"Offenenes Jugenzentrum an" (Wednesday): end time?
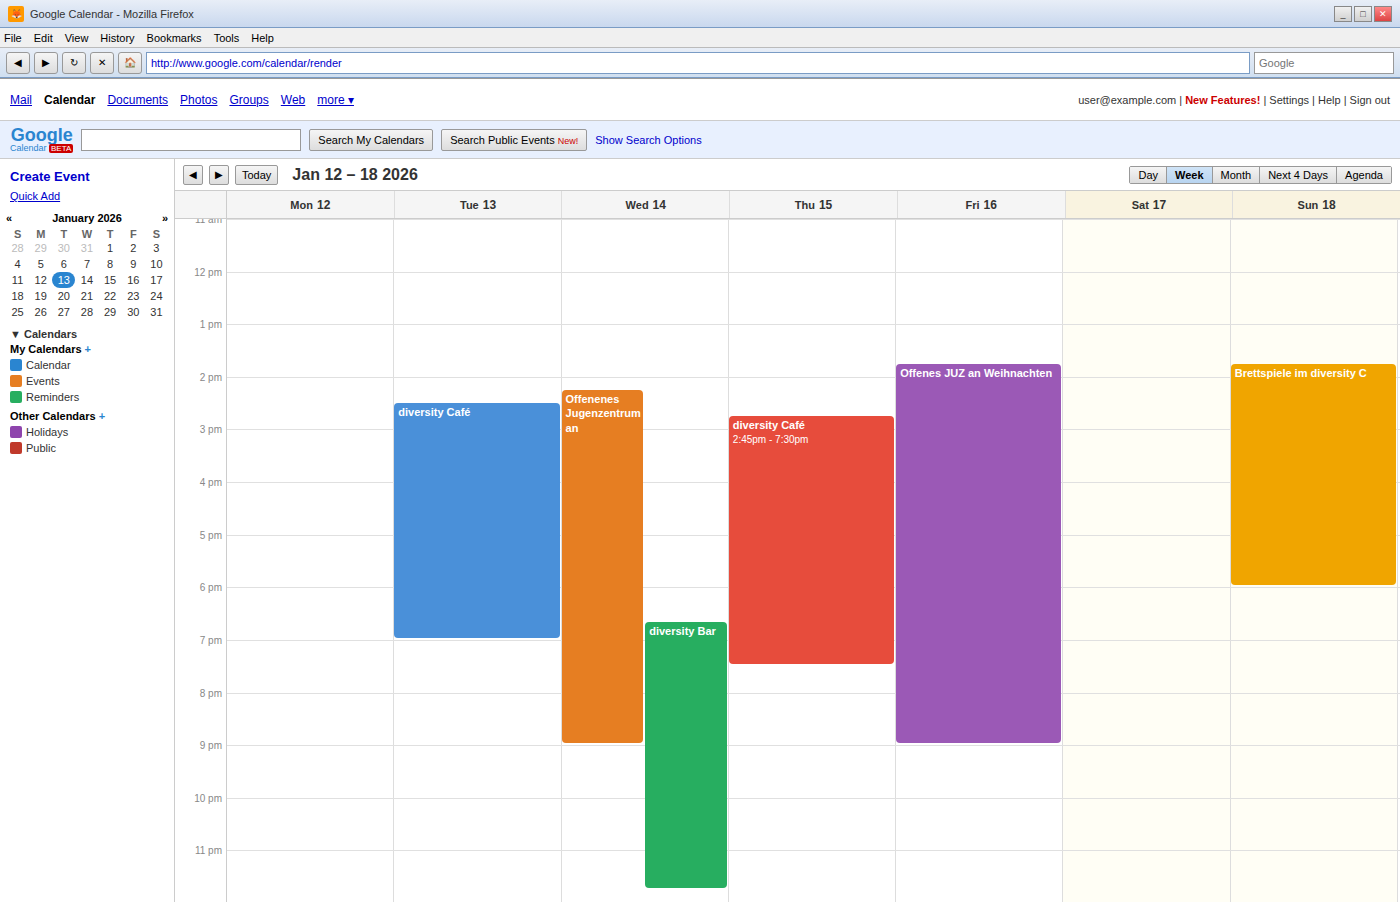
9:00 PM